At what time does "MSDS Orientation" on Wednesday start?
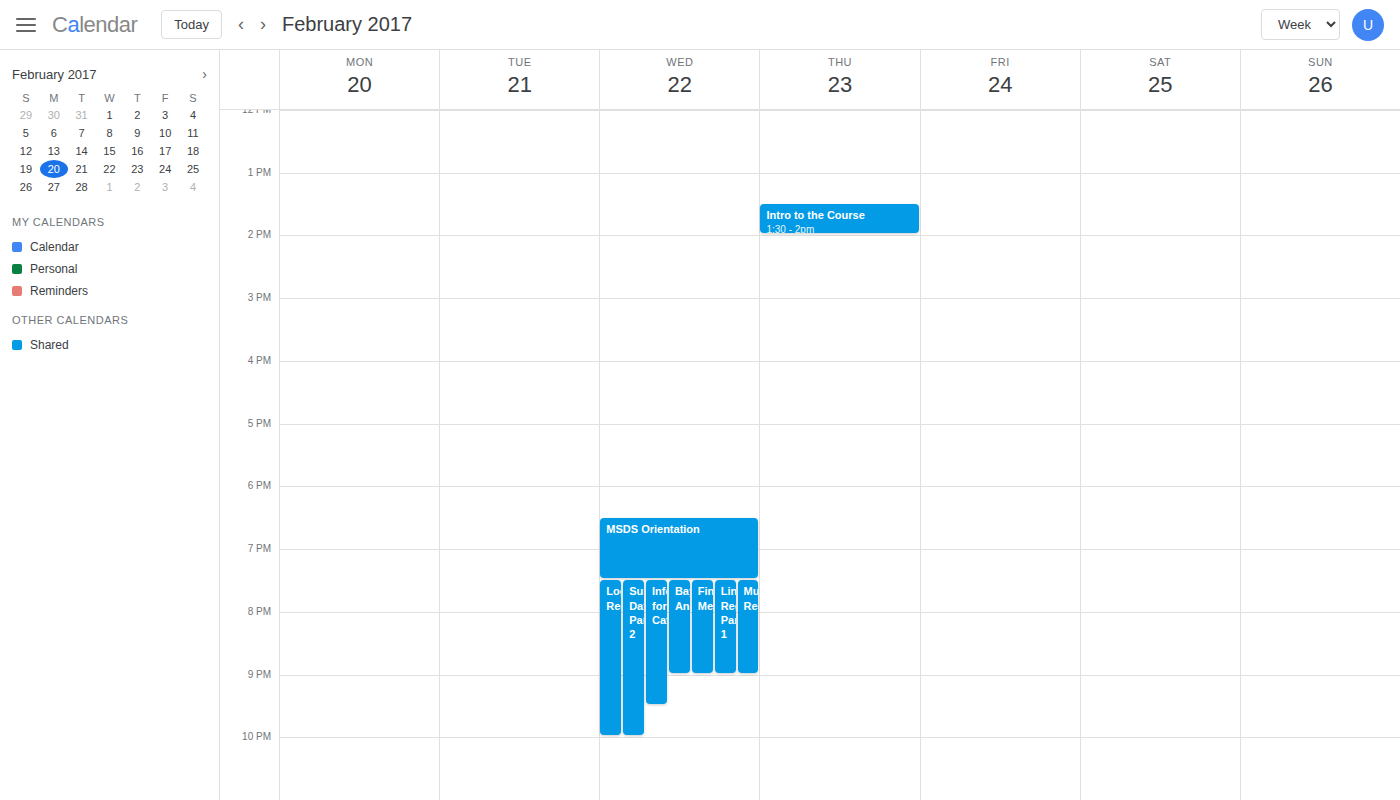
6:30 PM